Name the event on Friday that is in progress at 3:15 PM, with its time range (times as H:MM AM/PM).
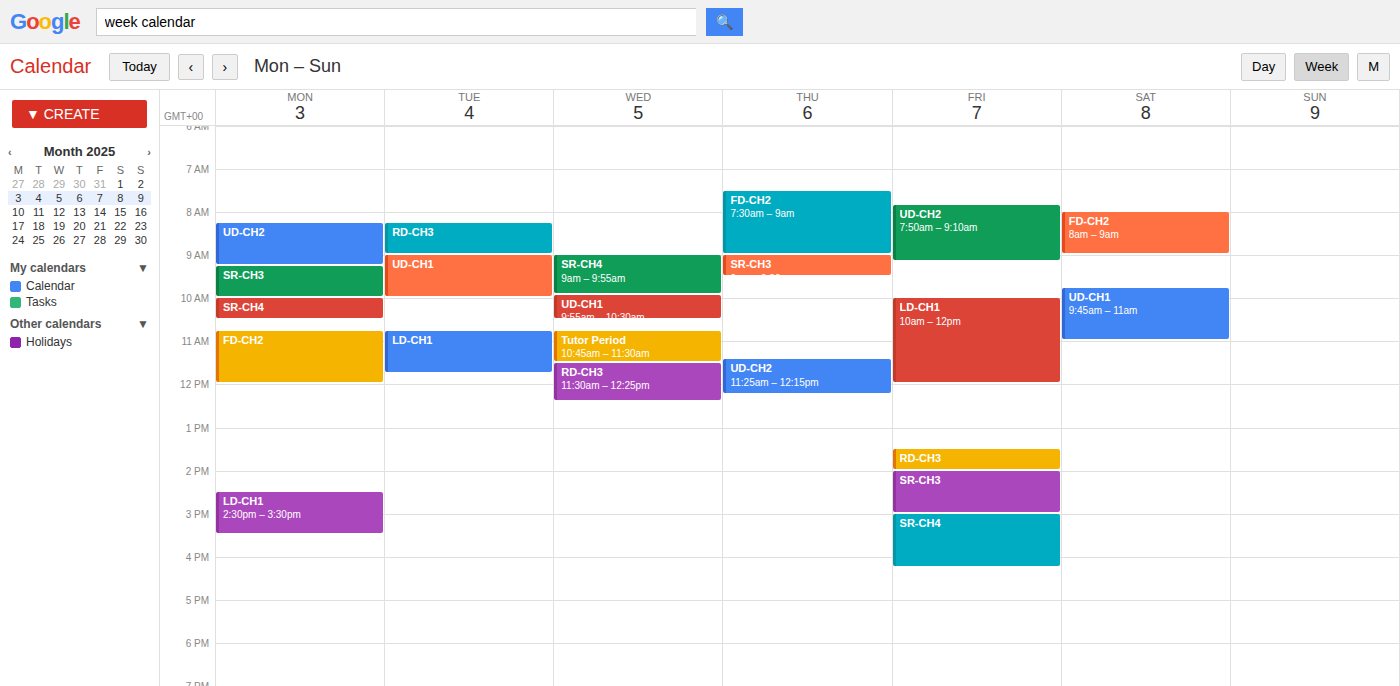
"SR-CH4", 3:00 PM to 4:15 PM